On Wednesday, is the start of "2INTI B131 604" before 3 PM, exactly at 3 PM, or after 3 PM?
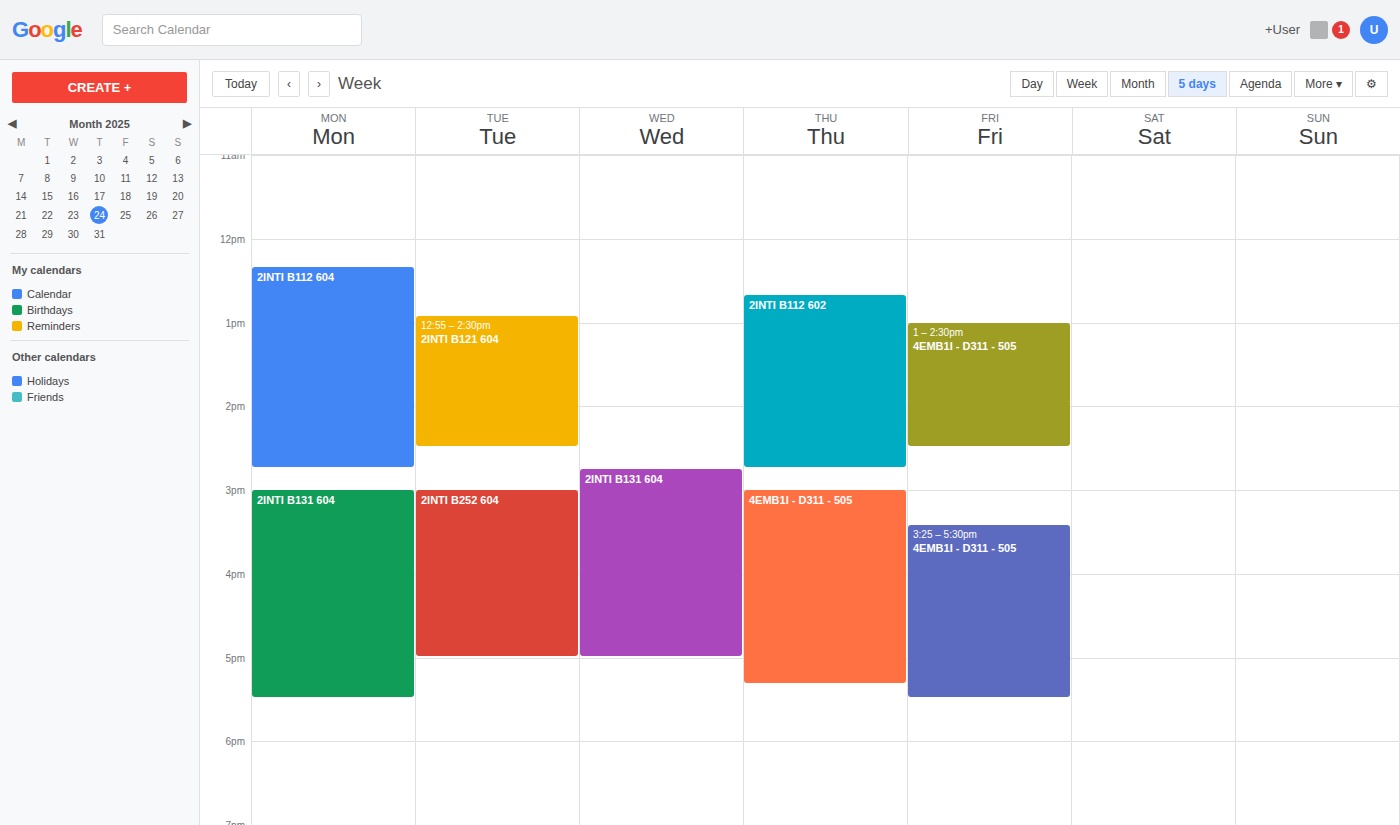
2:45 PM -- before 3 PM, 15 minutes above the 3 PM line.